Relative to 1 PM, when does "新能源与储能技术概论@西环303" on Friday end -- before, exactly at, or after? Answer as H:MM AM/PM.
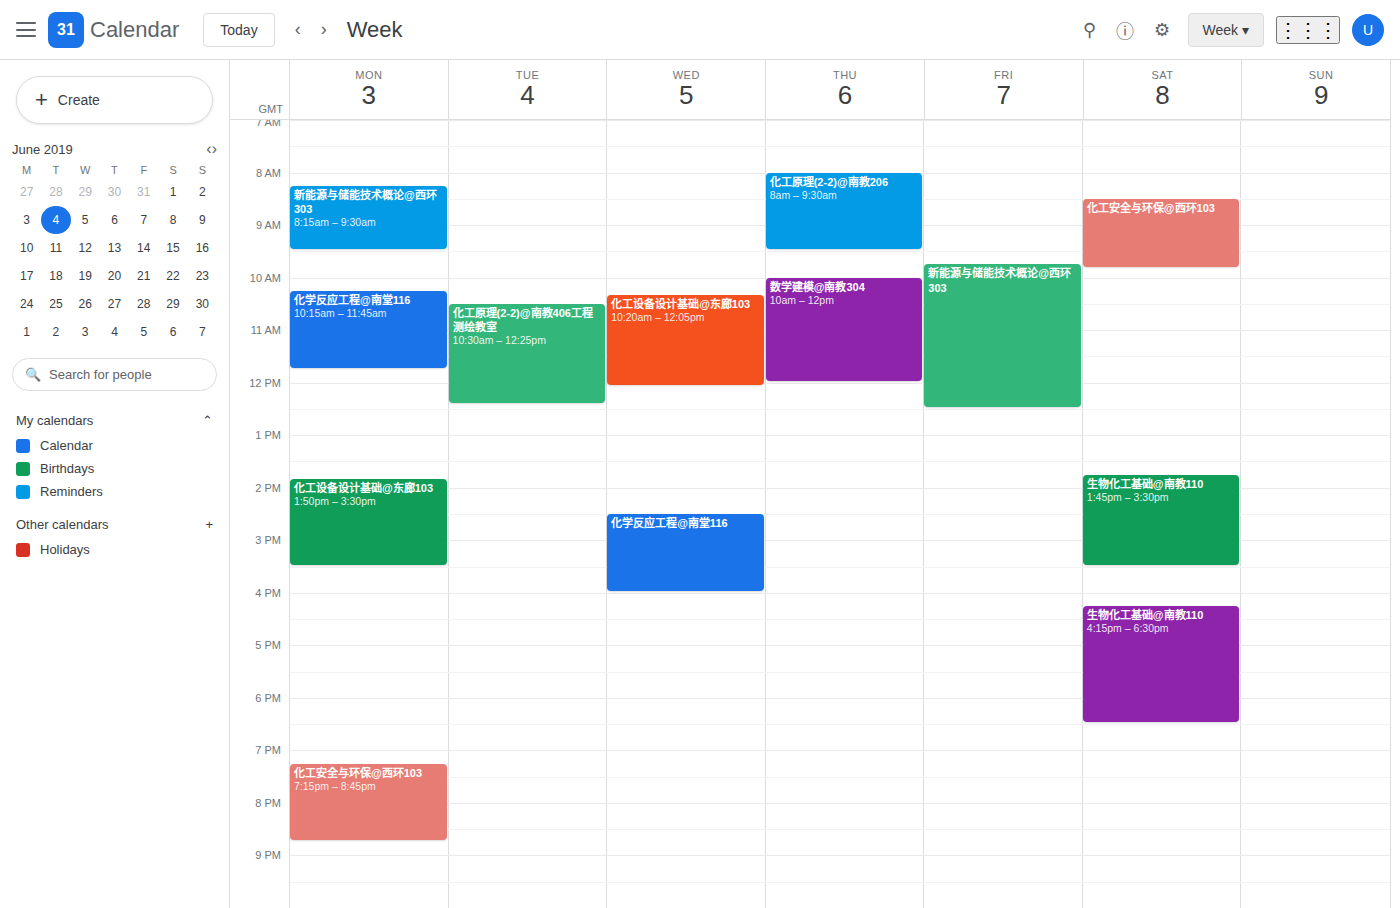
12:30 PM -- before 1 PM, 30 minutes above the 1 PM line.